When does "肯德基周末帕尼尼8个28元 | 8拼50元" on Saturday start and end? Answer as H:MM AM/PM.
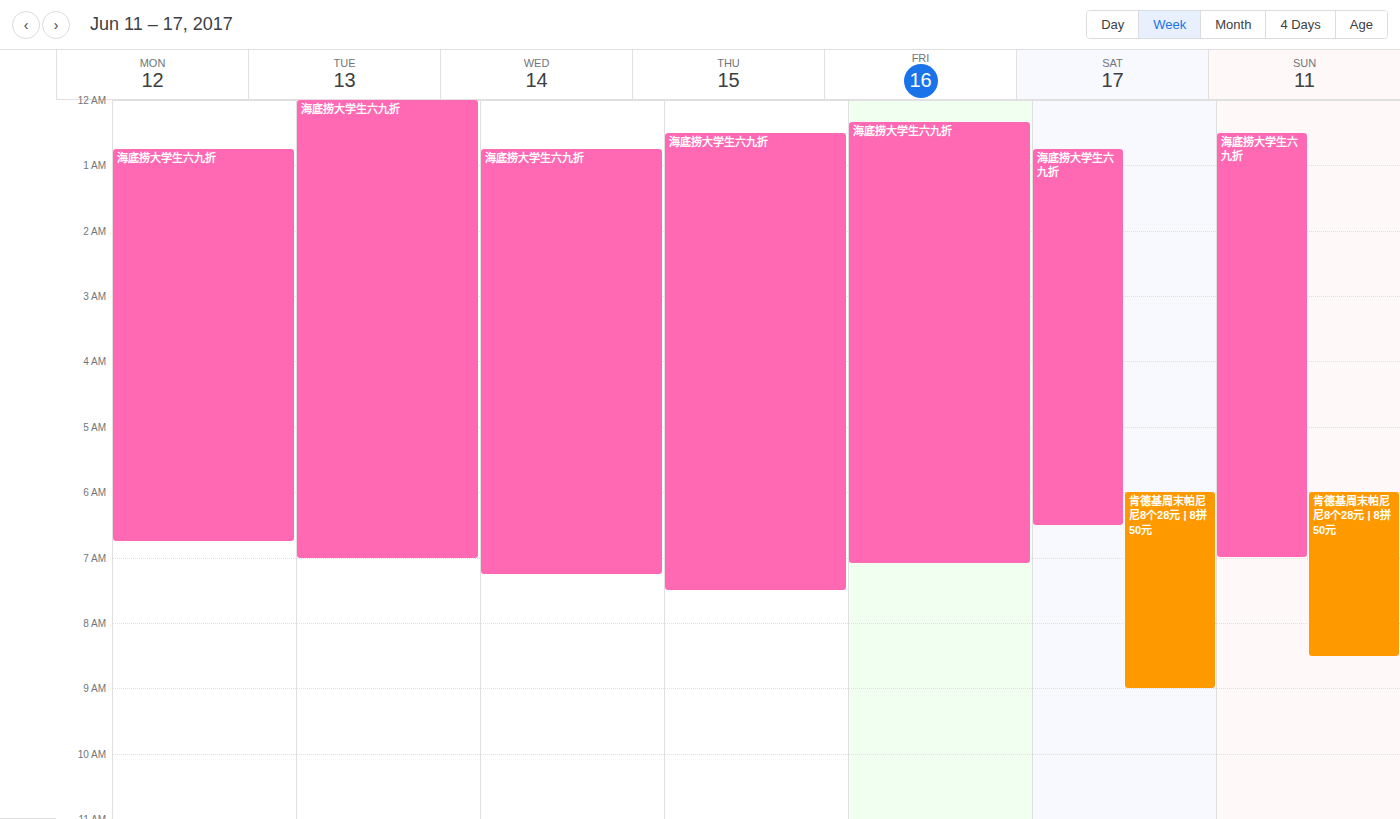
6:00 AM to 9:00 AM